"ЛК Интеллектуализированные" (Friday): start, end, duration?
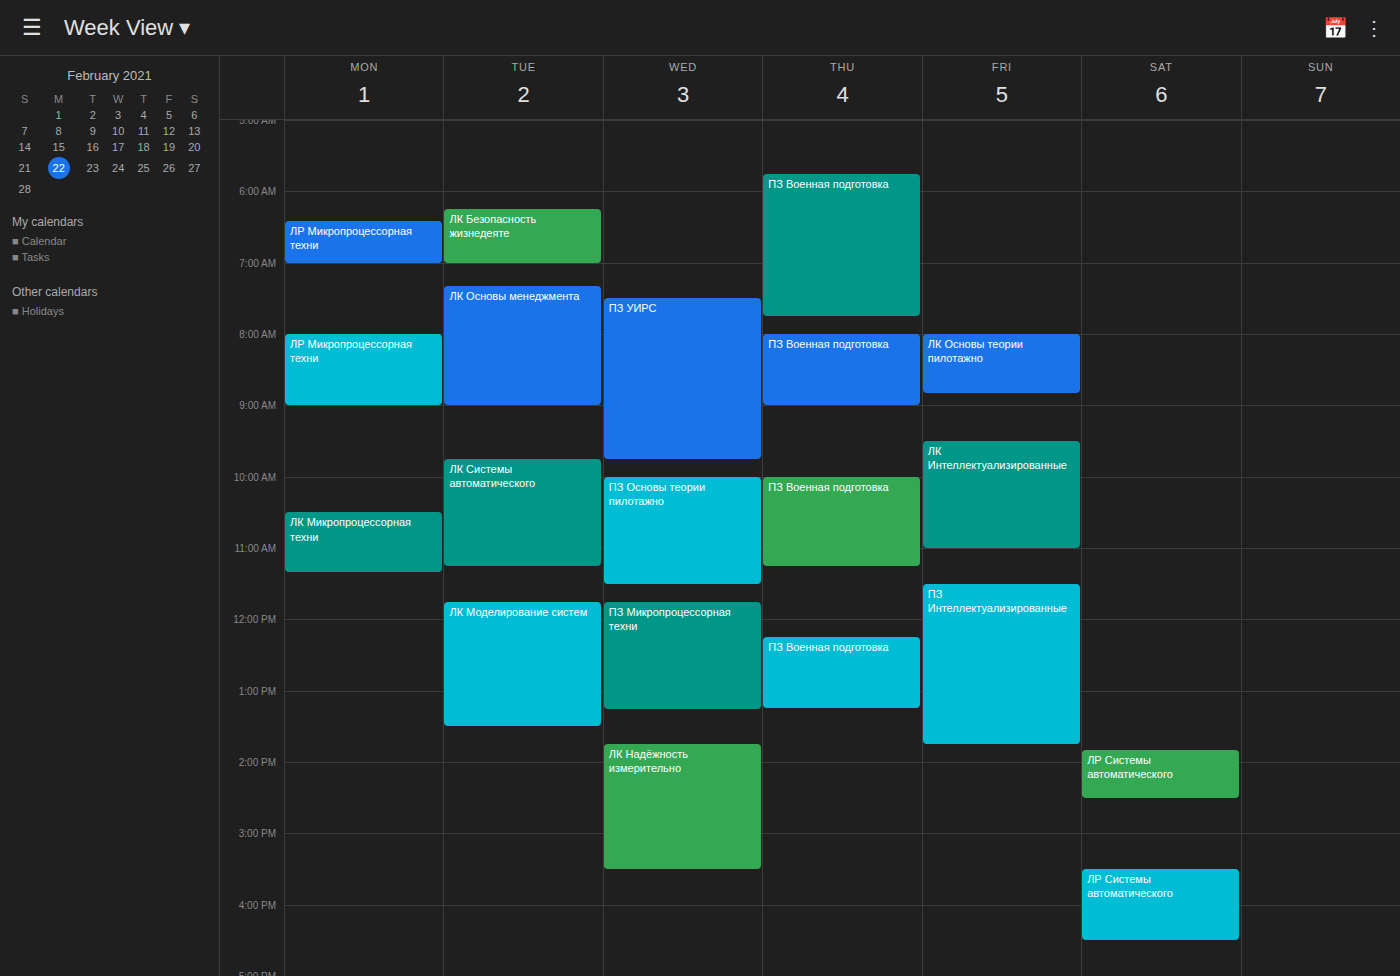
9:30 AM to 11:00 AM, 1 hour 30 minutes